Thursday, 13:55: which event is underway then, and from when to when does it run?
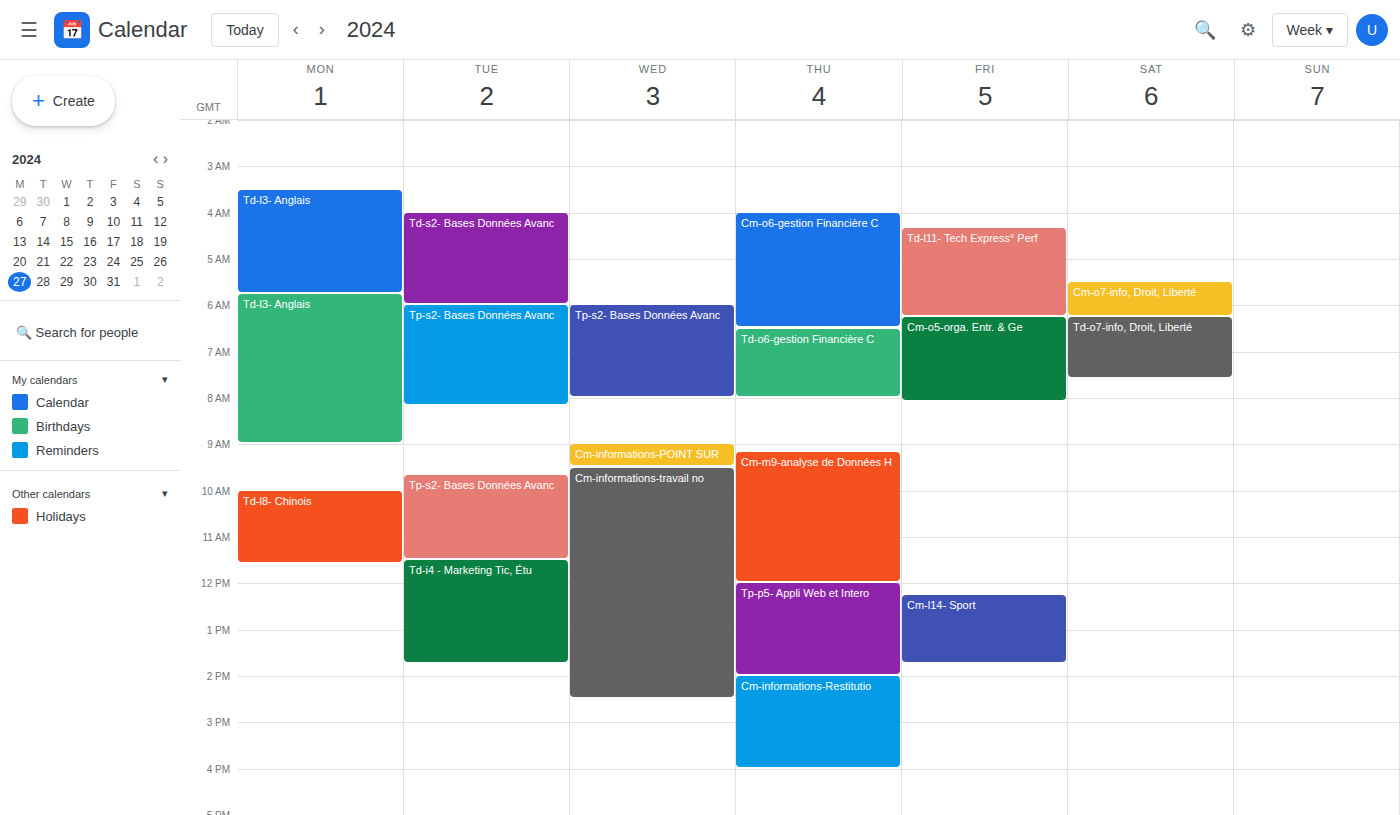
"Tp-p5- Appli Web et Intero", 12:00 to 14:00